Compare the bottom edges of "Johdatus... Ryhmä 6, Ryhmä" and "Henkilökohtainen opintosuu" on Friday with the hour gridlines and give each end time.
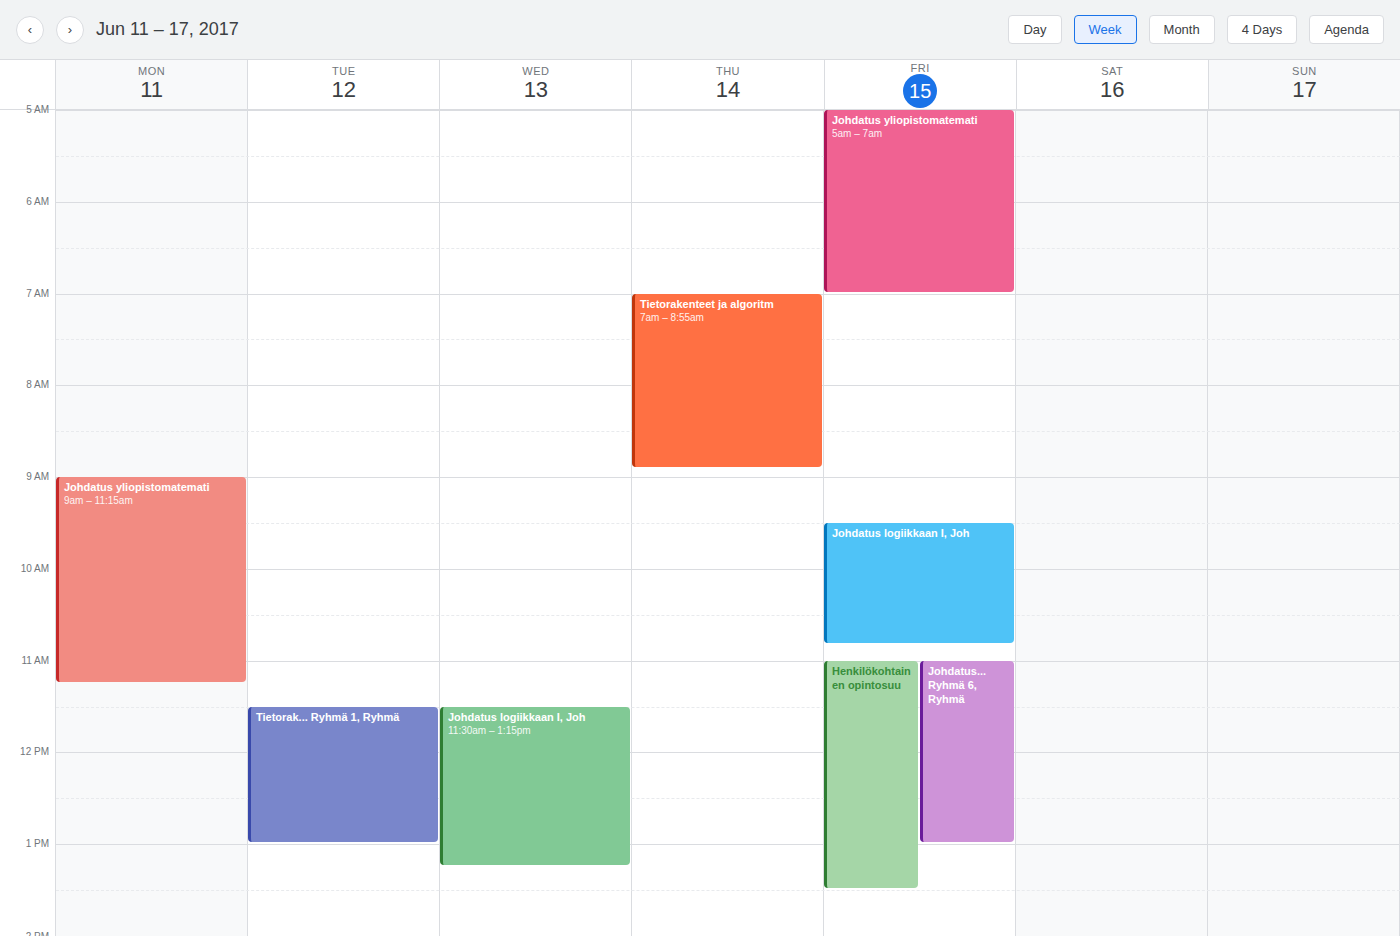
"Johdatus... Ryhmä 6, Ryhmä": 1:00 PM, exactly on the 1 PM line. "Henkilökohtainen opintosuu": 1:30 PM, halfway between the 1 PM and 2 PM lines.